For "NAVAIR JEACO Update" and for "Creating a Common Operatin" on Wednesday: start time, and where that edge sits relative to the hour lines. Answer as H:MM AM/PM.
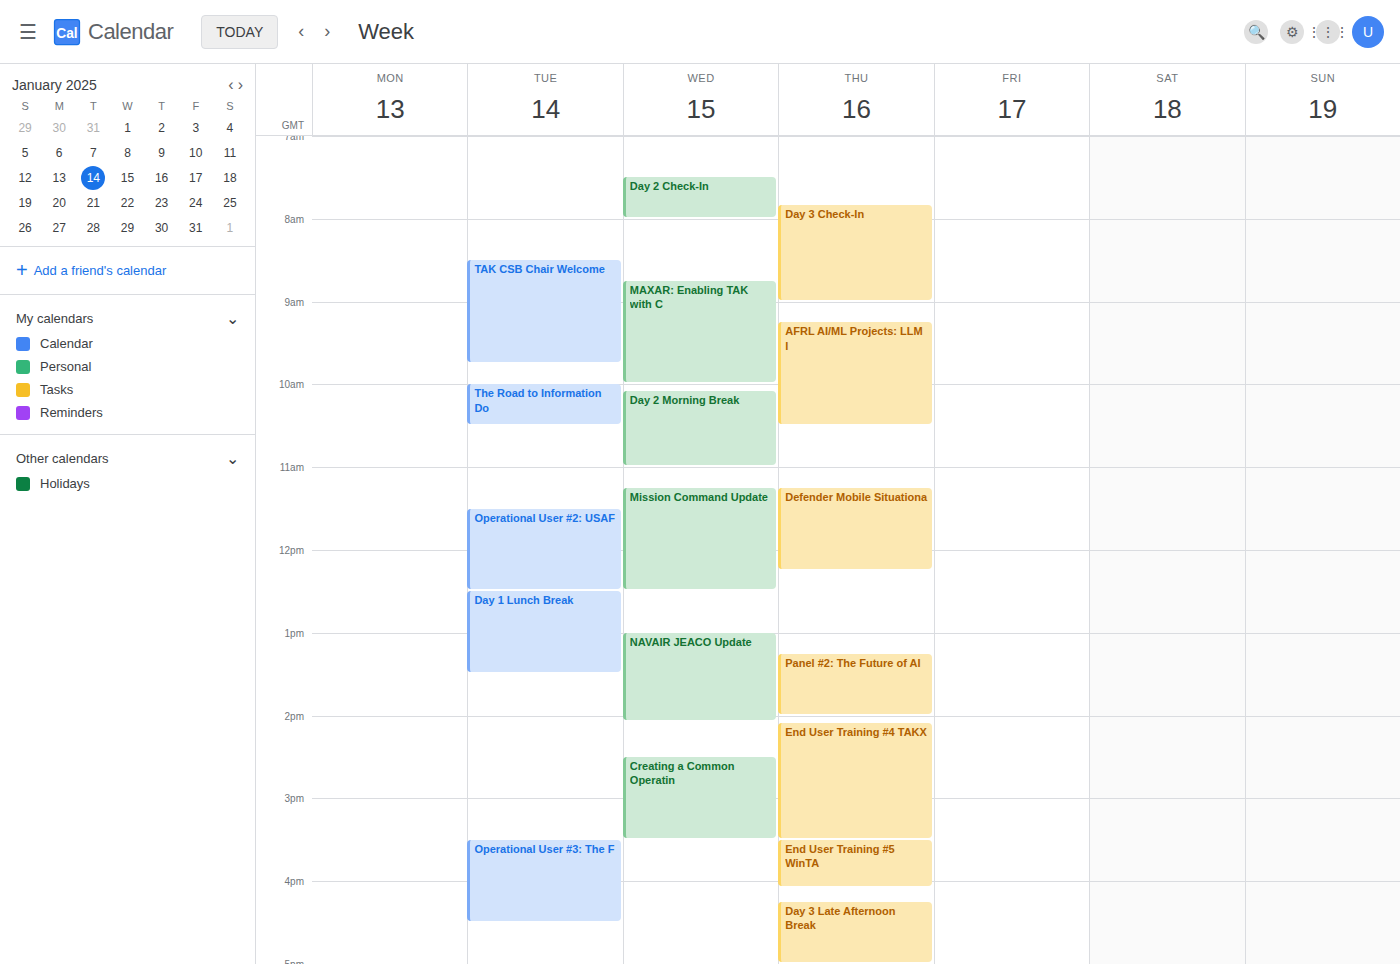
"NAVAIR JEACO Update": 1:00 PM, exactly on the 1 PM line. "Creating a Common Operatin": 2:30 PM, halfway between the 2 PM and 3 PM lines.